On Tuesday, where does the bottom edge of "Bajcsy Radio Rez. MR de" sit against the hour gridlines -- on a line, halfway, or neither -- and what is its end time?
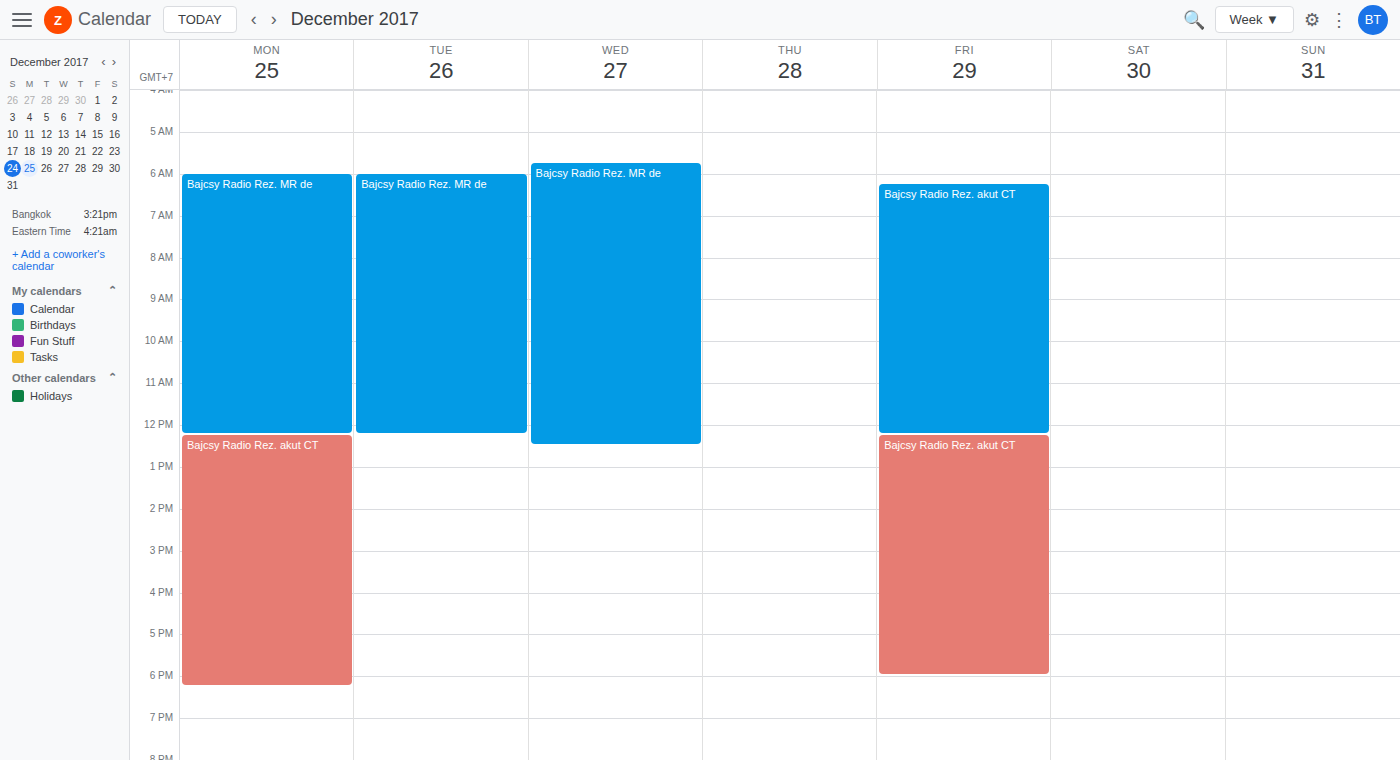
12:15 -- neither: a quarter of the way from the 12:00 line to the 13:00 line.